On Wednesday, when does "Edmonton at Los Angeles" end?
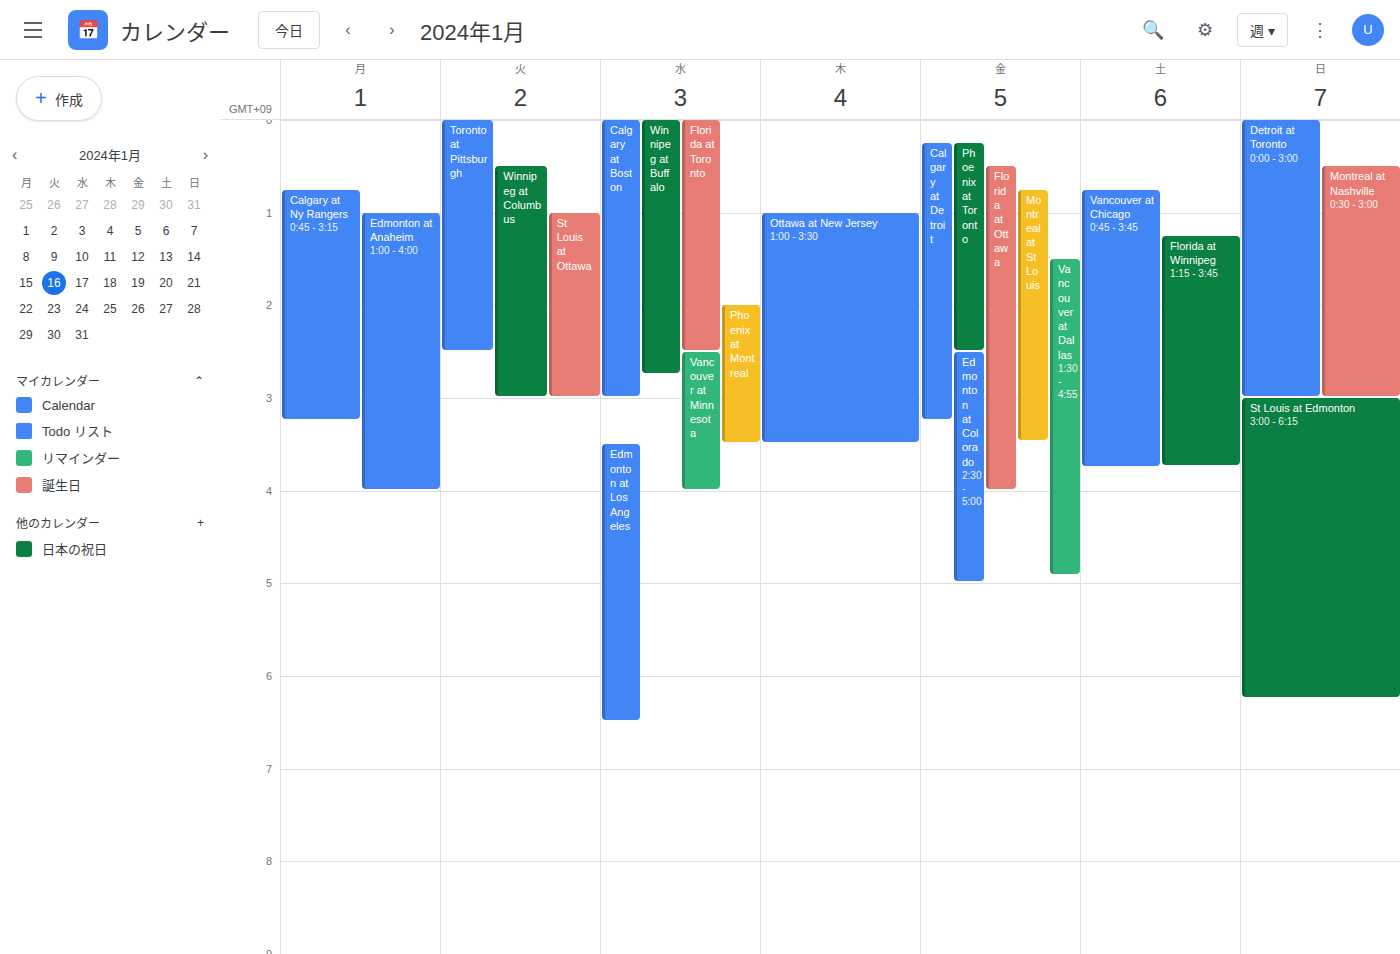
6:30 AM